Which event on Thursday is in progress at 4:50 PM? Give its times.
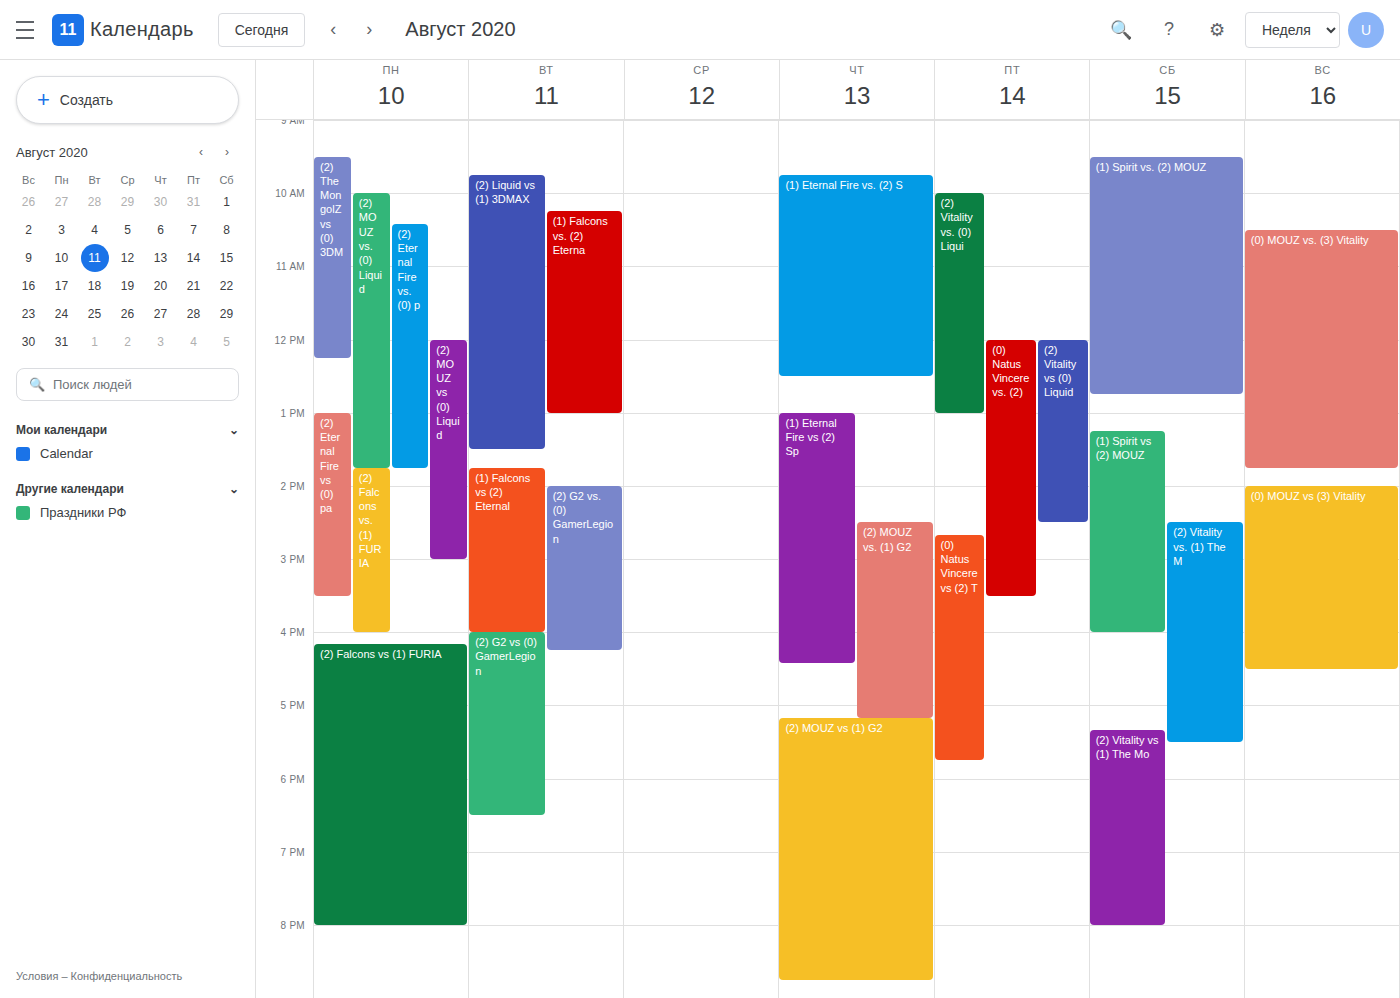
"(2) MOUZ vs. (1) G2", 2:30 PM to 5:10 PM